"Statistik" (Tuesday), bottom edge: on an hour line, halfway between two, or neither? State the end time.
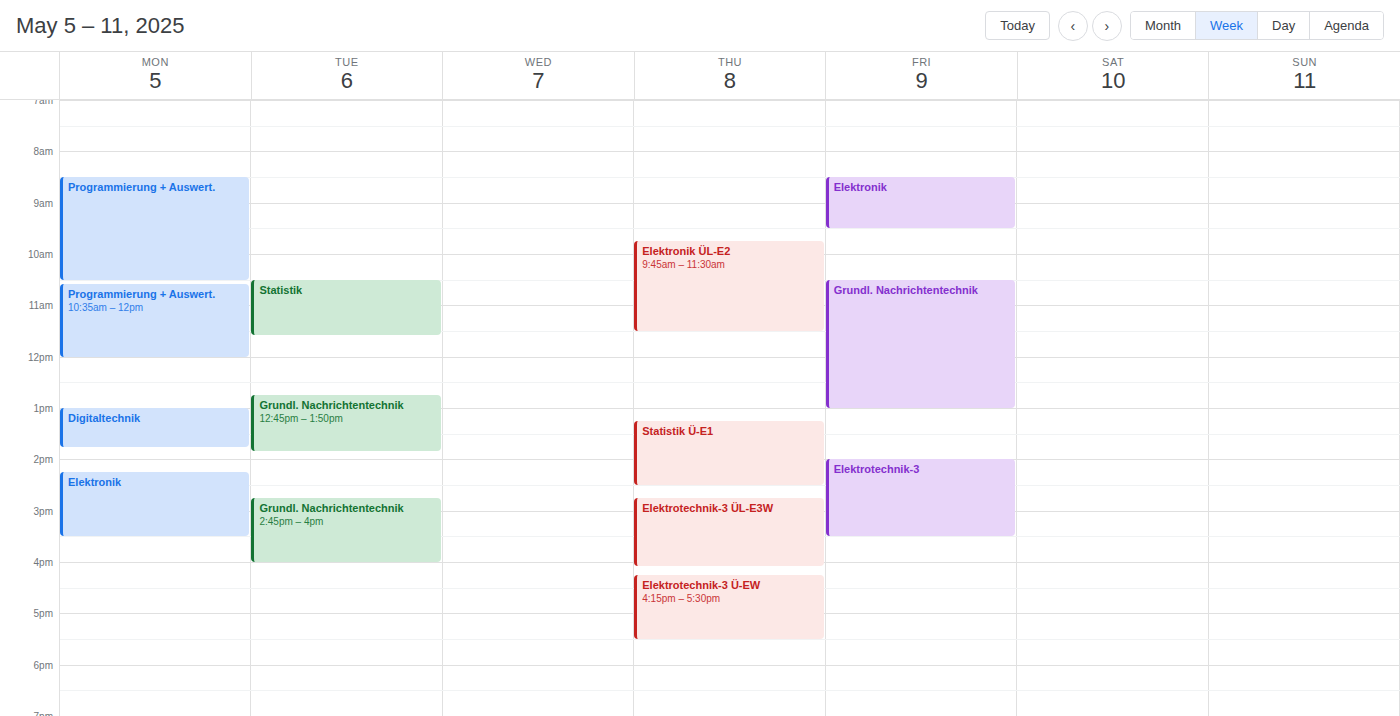
11:35 AM -- neither: 35 minutes below the 11 AM line and 25 minutes above the 12 PM line.